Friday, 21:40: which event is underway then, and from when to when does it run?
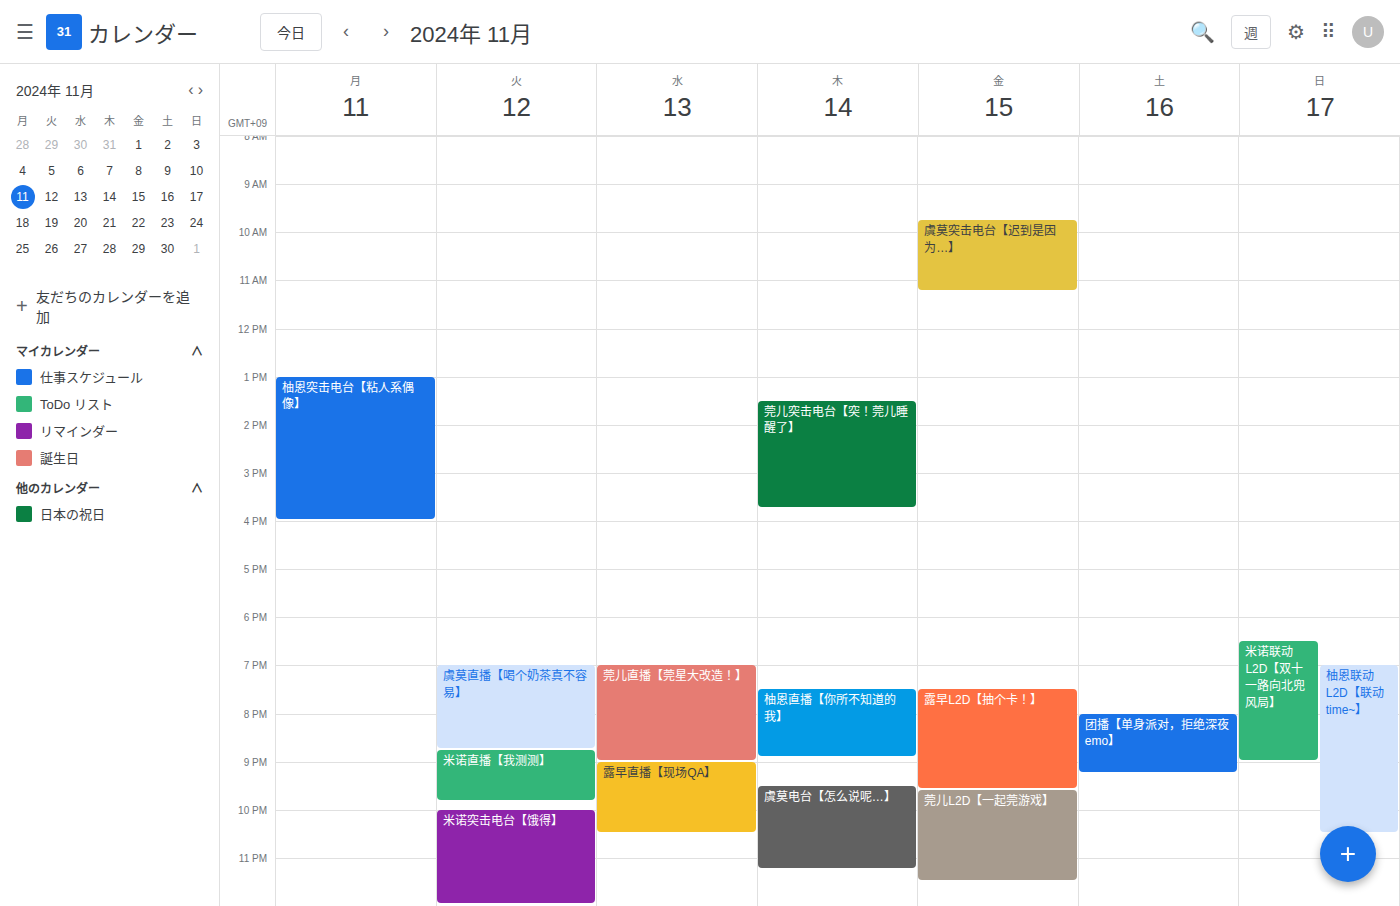
"莞儿L2D【一起莞游戏】", 21:35 to 23:30